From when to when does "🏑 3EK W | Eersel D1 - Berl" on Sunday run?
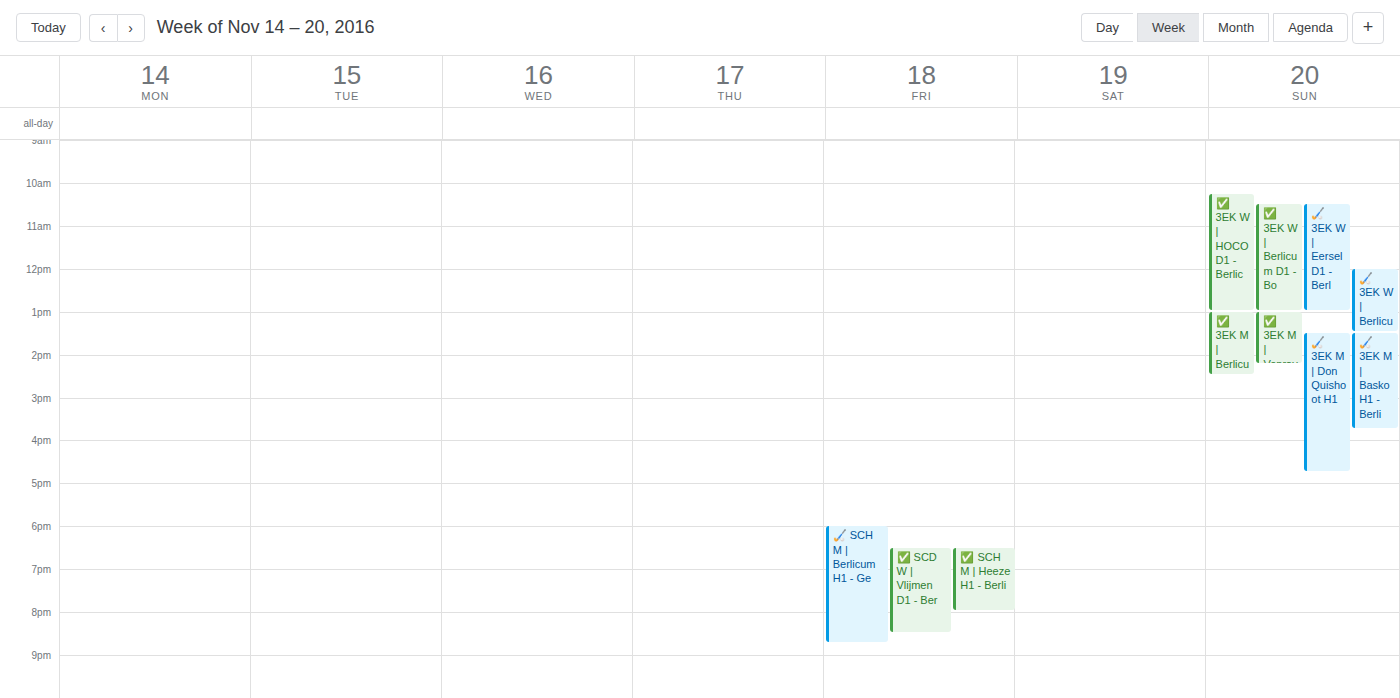
10:30 AM to 1:00 PM